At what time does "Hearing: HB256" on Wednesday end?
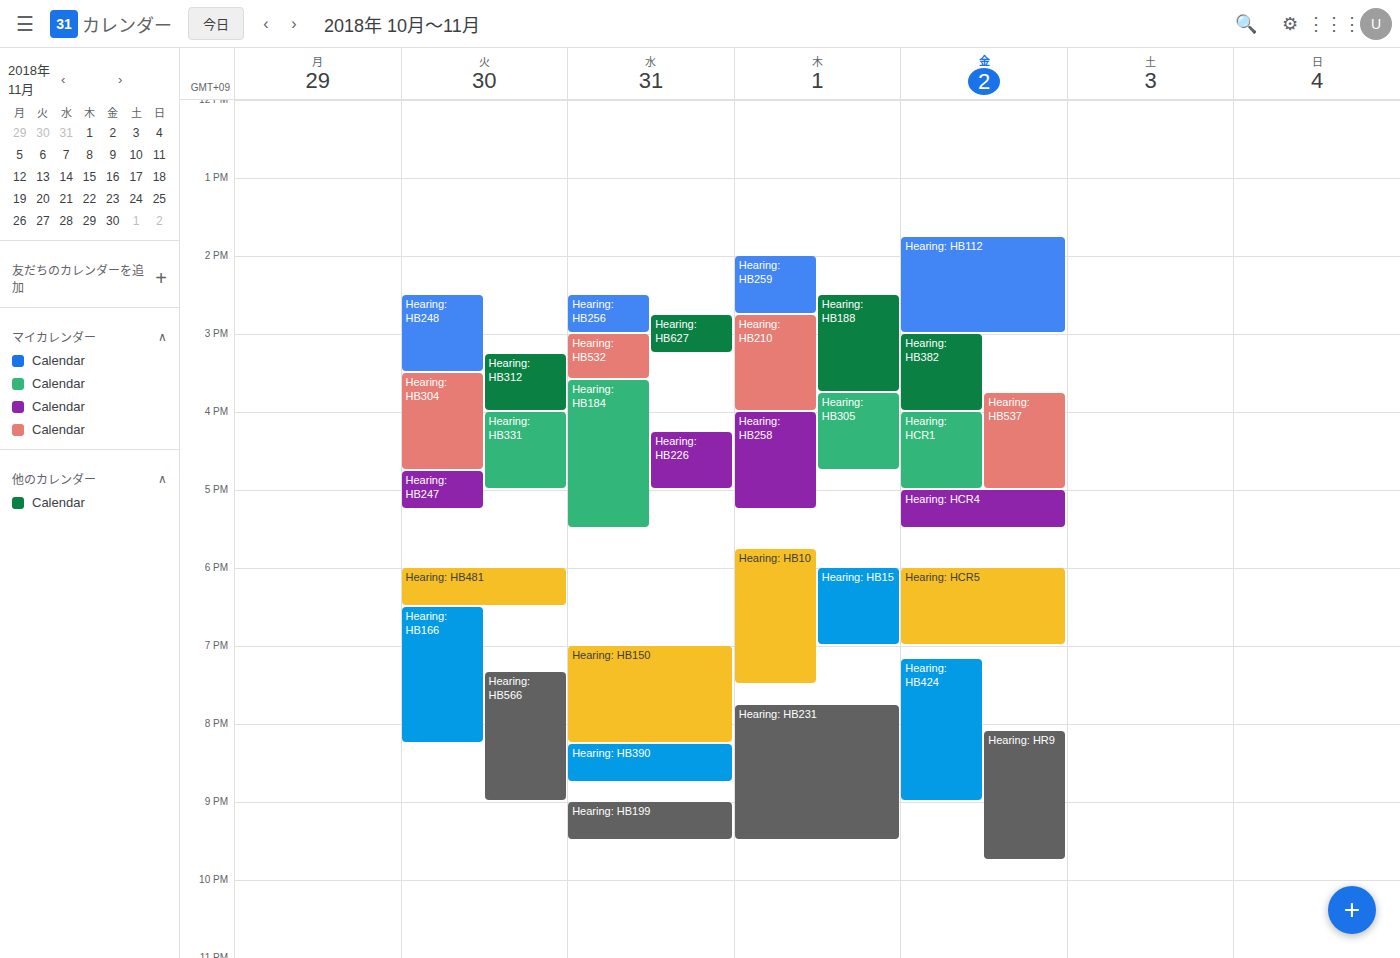
3:00 PM